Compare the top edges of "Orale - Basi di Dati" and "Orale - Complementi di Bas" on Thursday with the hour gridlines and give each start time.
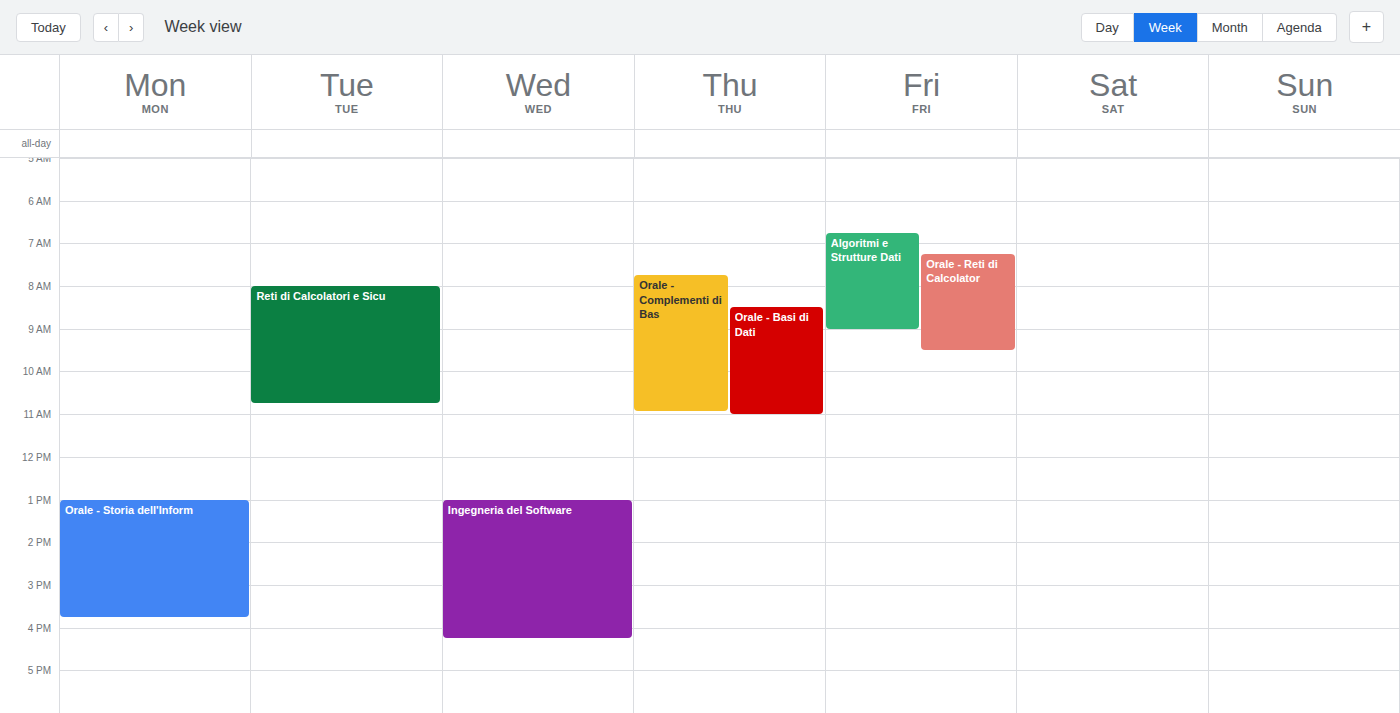
"Orale - Basi di Dati": 8:30 AM, halfway between the 8 AM and 9 AM lines. "Orale - Complementi di Bas": 7:45 AM, neither: three quarters of the way from the 7 AM line to the 8 AM line.